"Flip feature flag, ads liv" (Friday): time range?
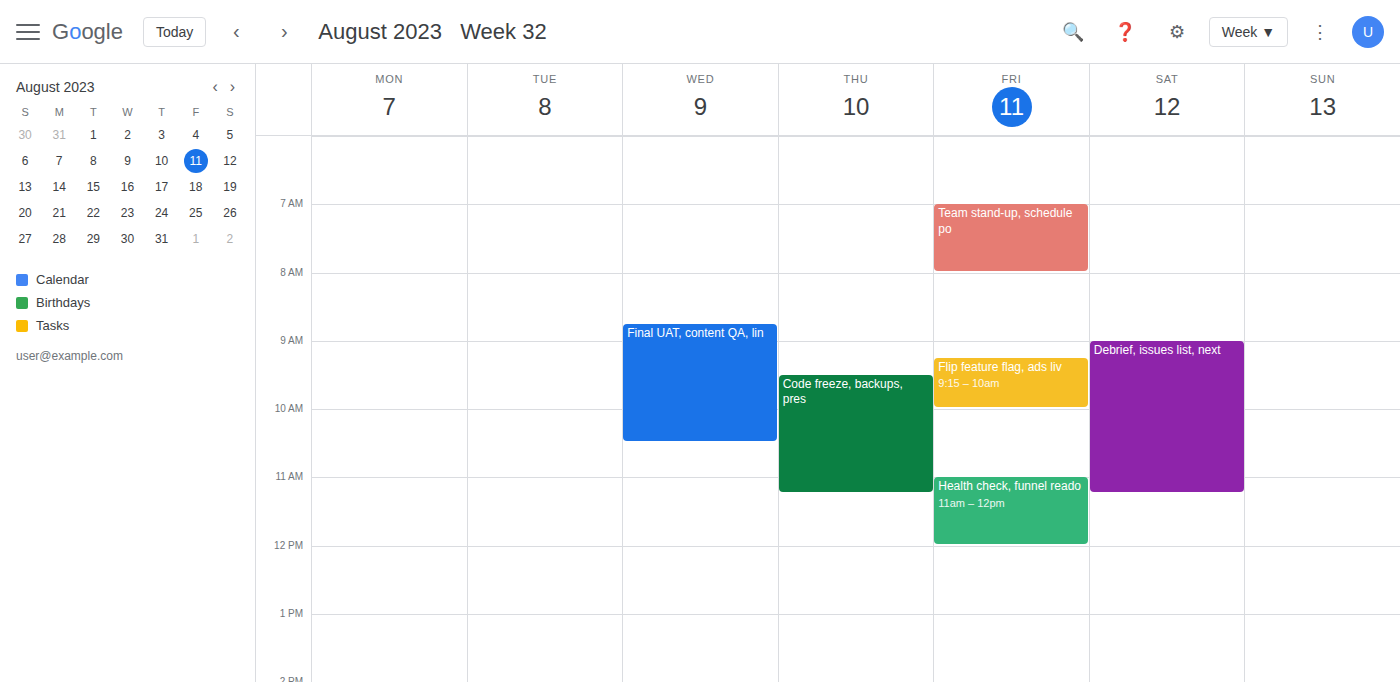
9:15 AM to 10:00 AM